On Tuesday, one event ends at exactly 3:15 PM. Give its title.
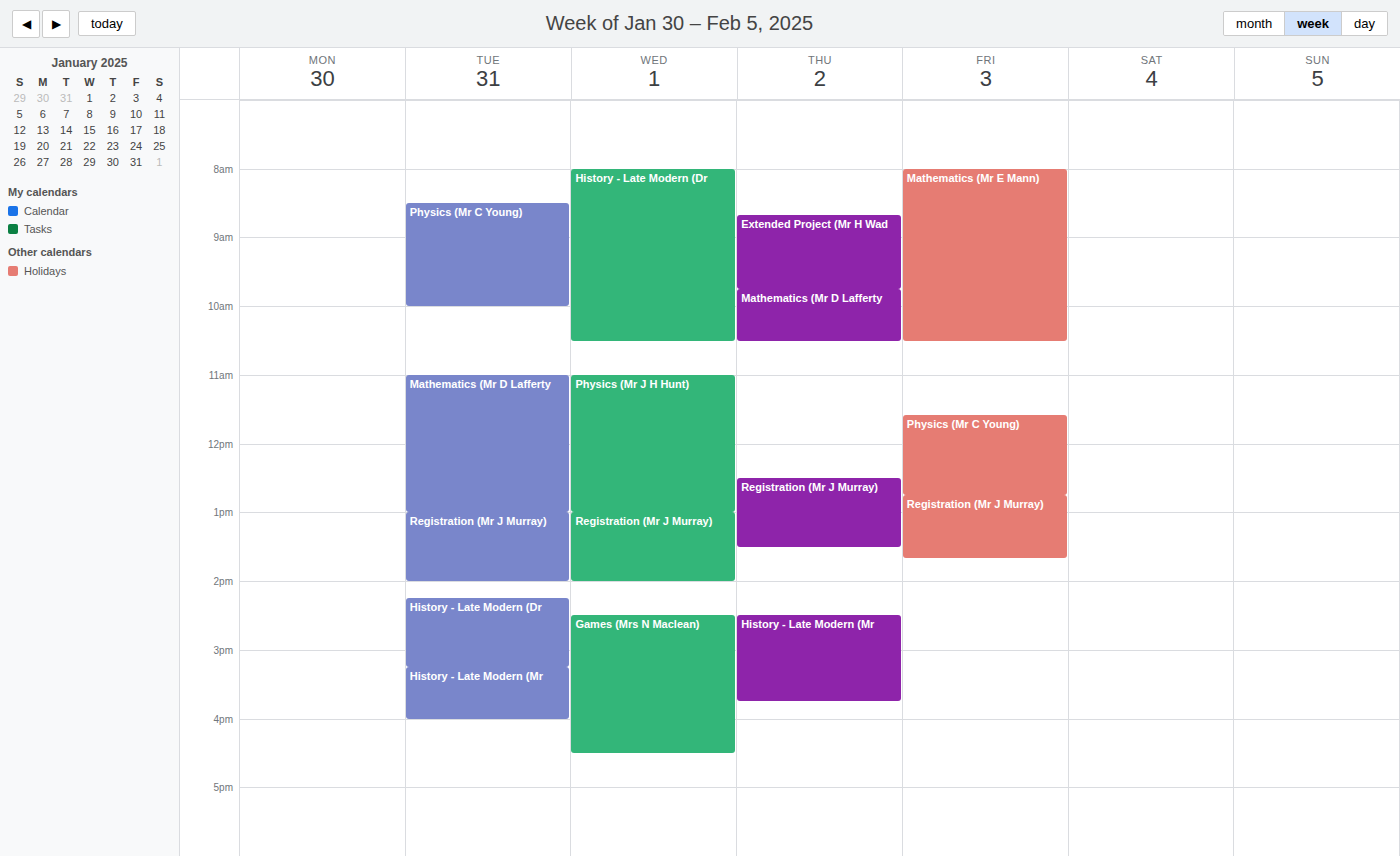
"History - Late Modern (Dr"